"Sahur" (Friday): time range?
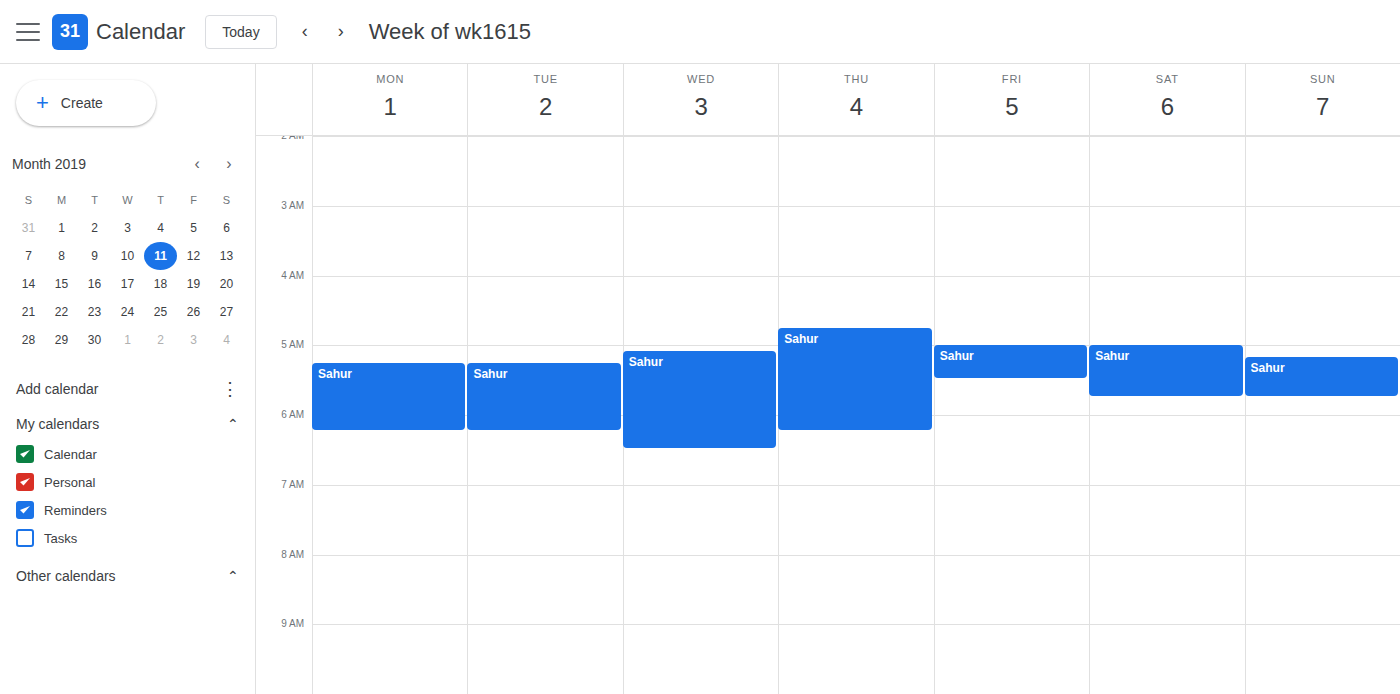
5:00 AM to 5:30 AM